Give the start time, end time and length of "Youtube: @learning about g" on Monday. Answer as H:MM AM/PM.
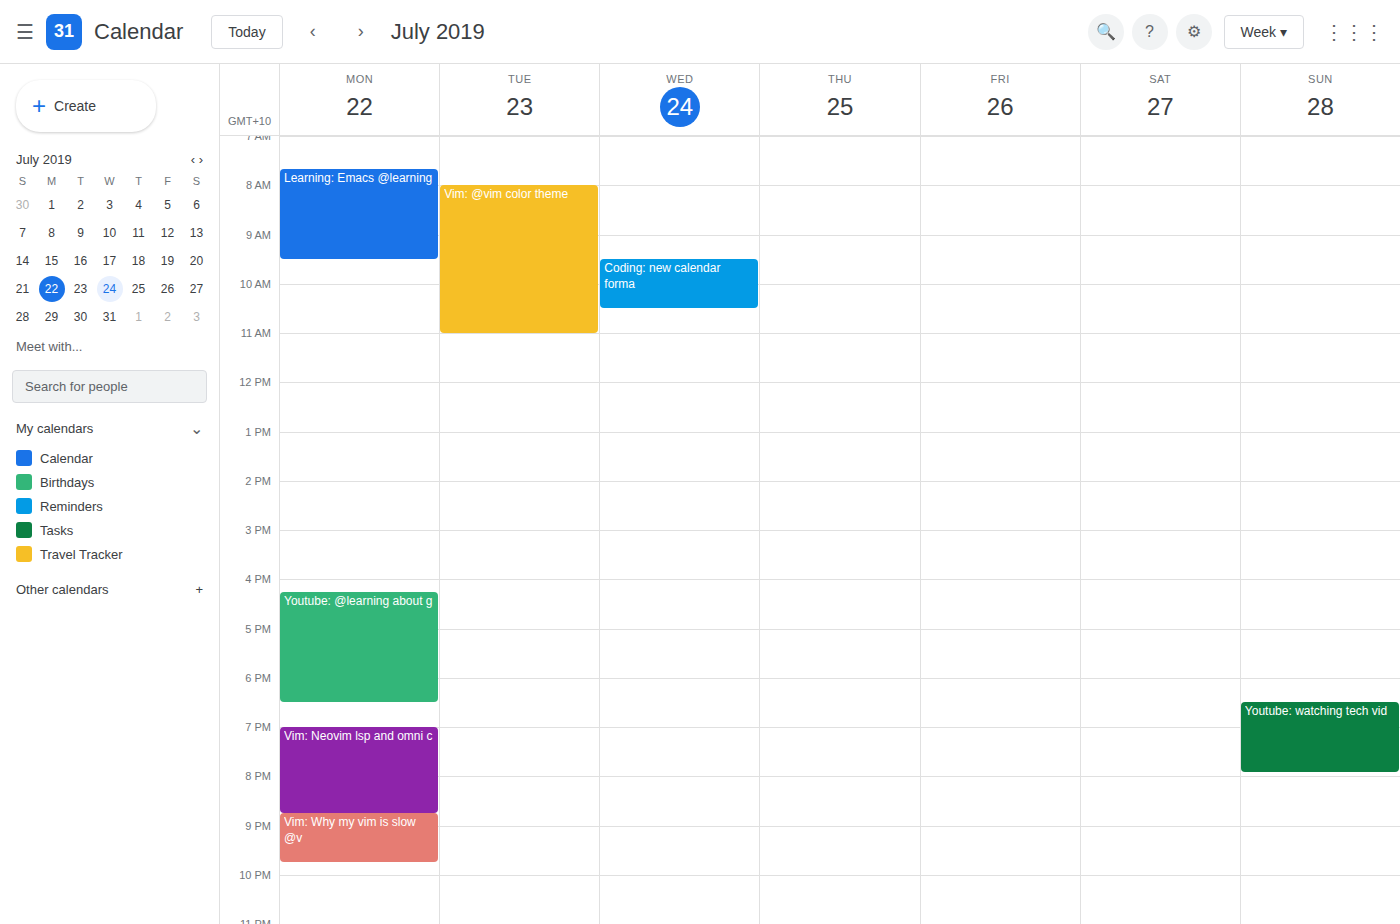
4:15 PM to 6:30 PM, 2 hours 15 minutes